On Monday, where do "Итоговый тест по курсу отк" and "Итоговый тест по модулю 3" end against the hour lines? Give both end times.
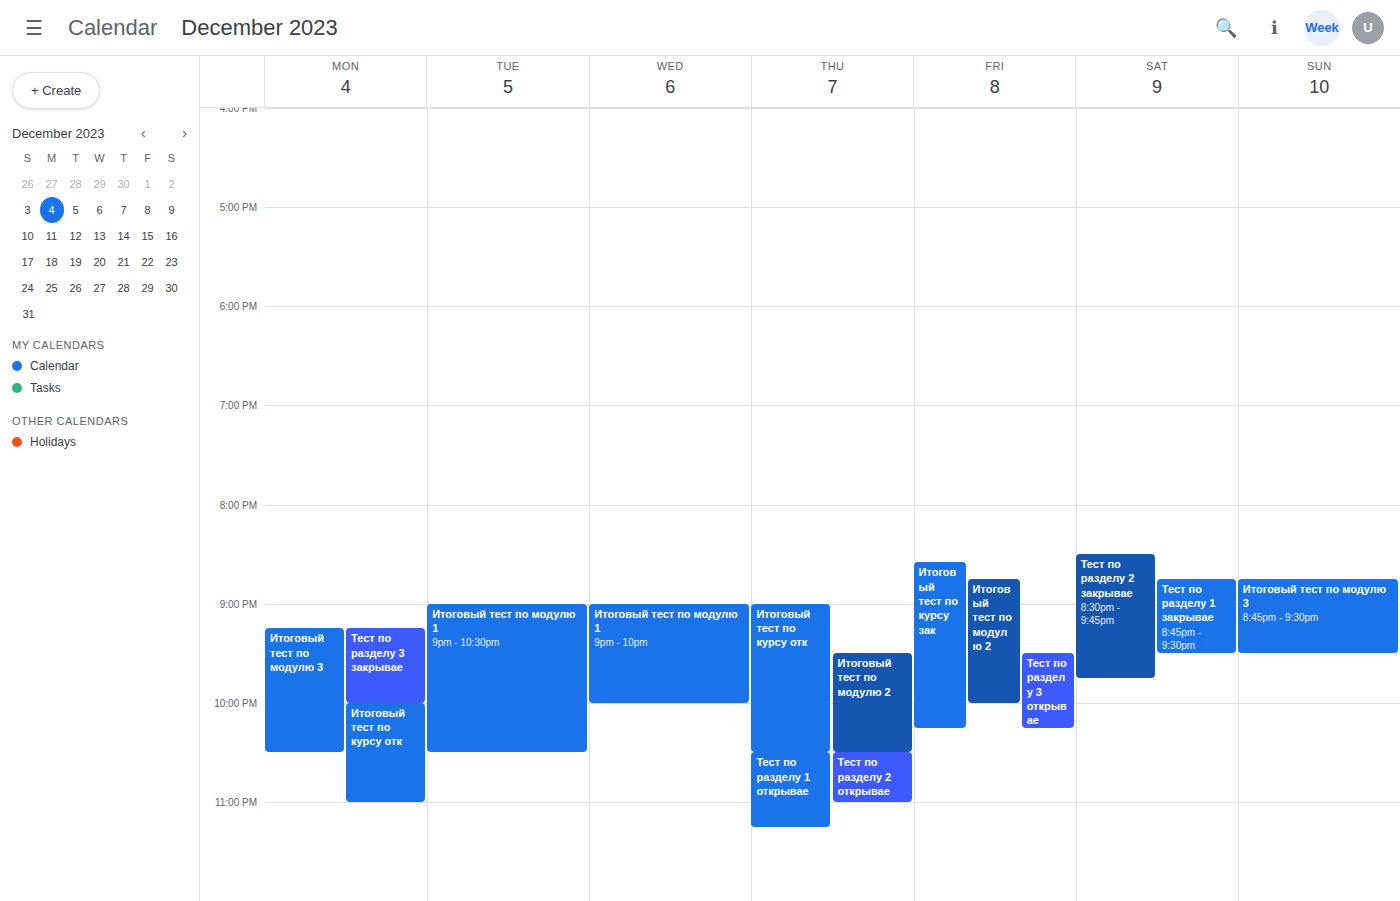
"Итоговый тест по курсу отк": 23:00, exactly on the 23:00 line. "Итоговый тест по модулю 3": 22:30, halfway between the 22:00 and 23:00 lines.